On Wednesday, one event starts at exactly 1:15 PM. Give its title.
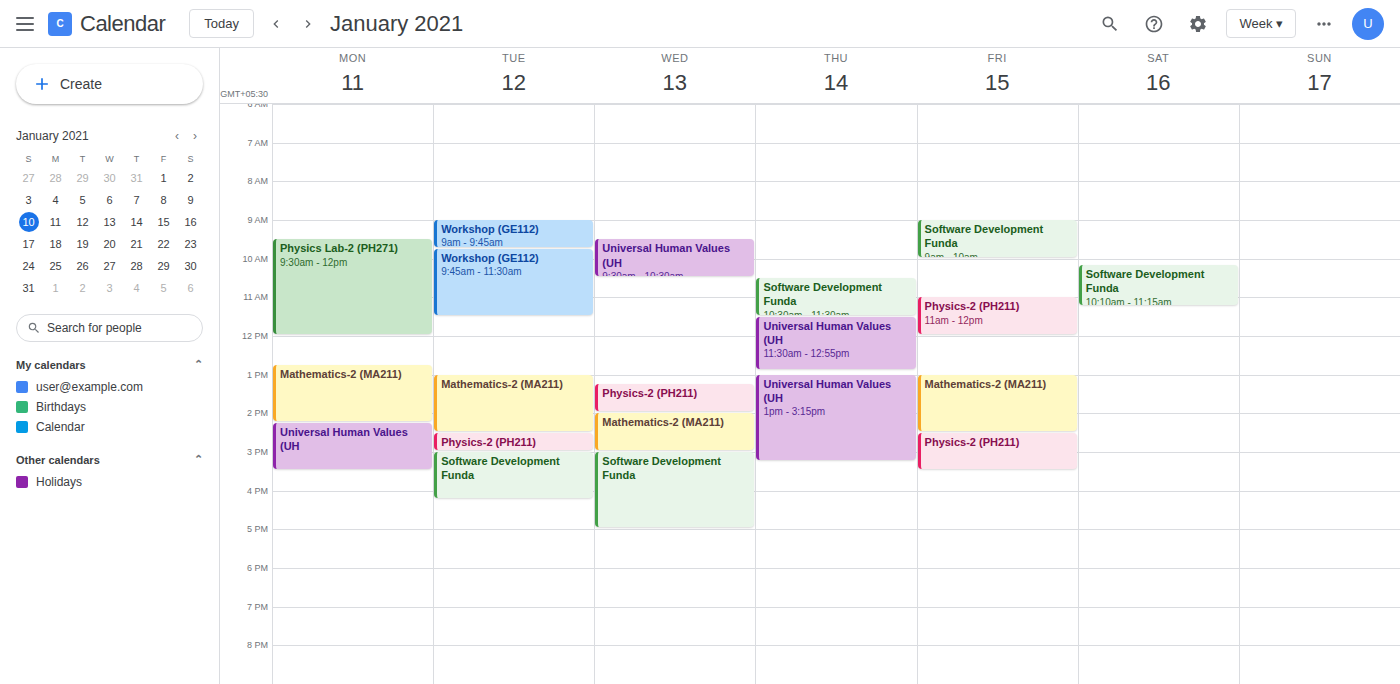
"Physics-2 (PH211)"